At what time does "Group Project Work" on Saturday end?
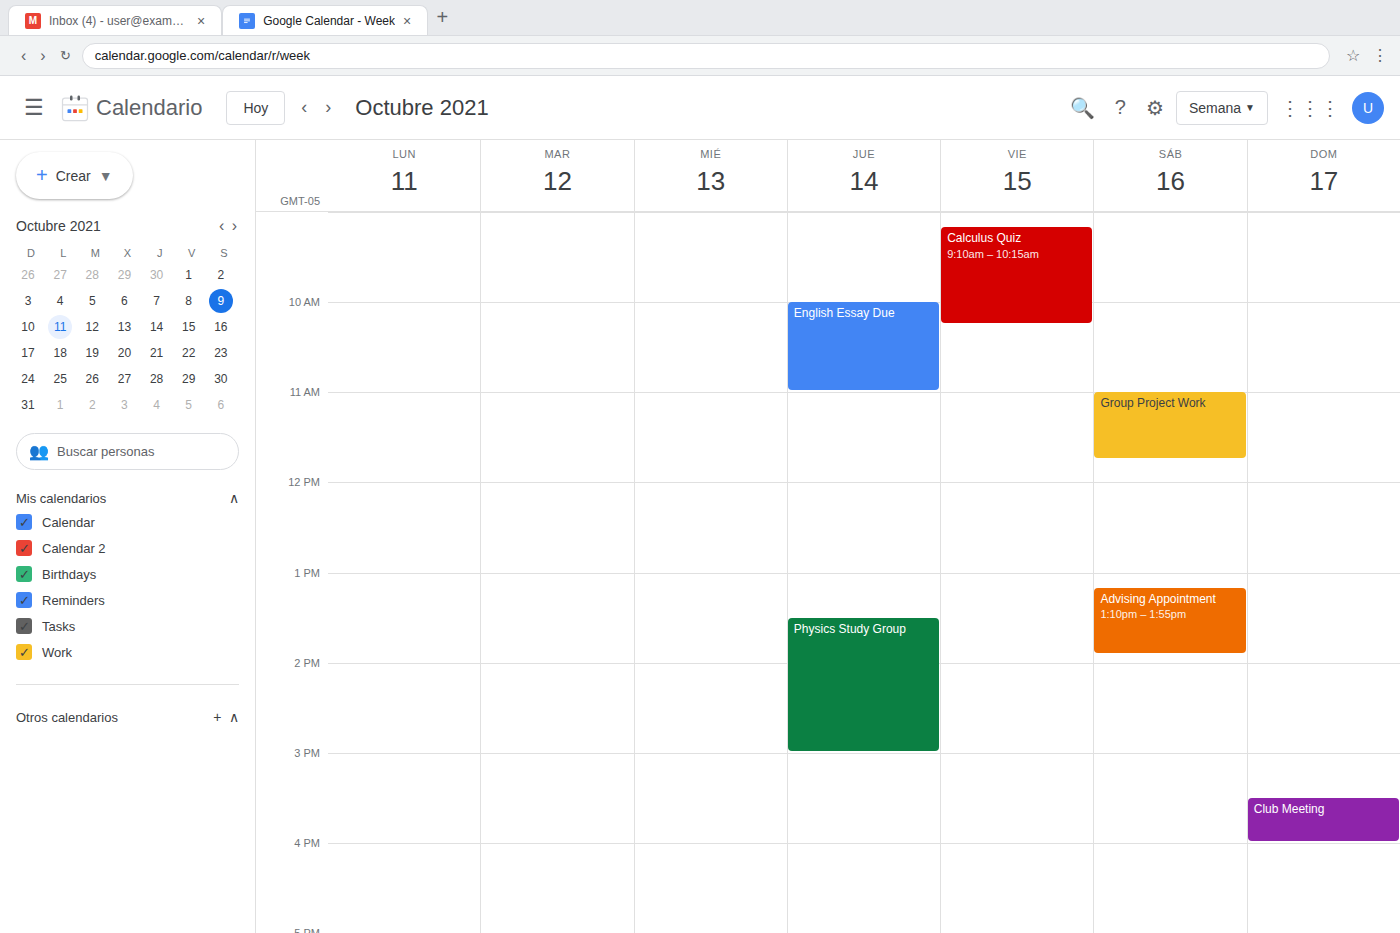
11:45 AM